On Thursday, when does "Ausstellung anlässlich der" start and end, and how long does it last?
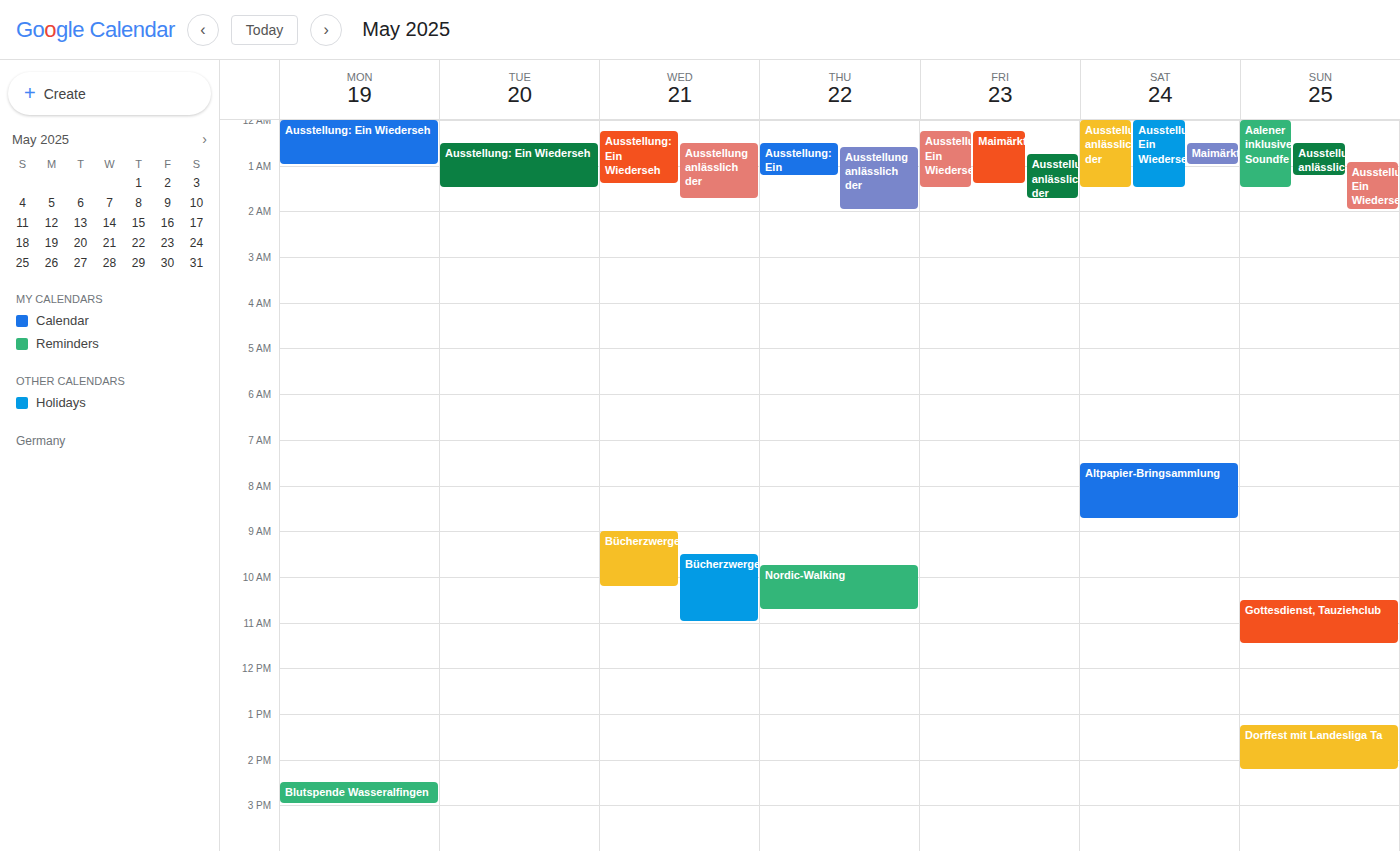
12:35 AM to 2:00 AM, 1 hour 25 minutes